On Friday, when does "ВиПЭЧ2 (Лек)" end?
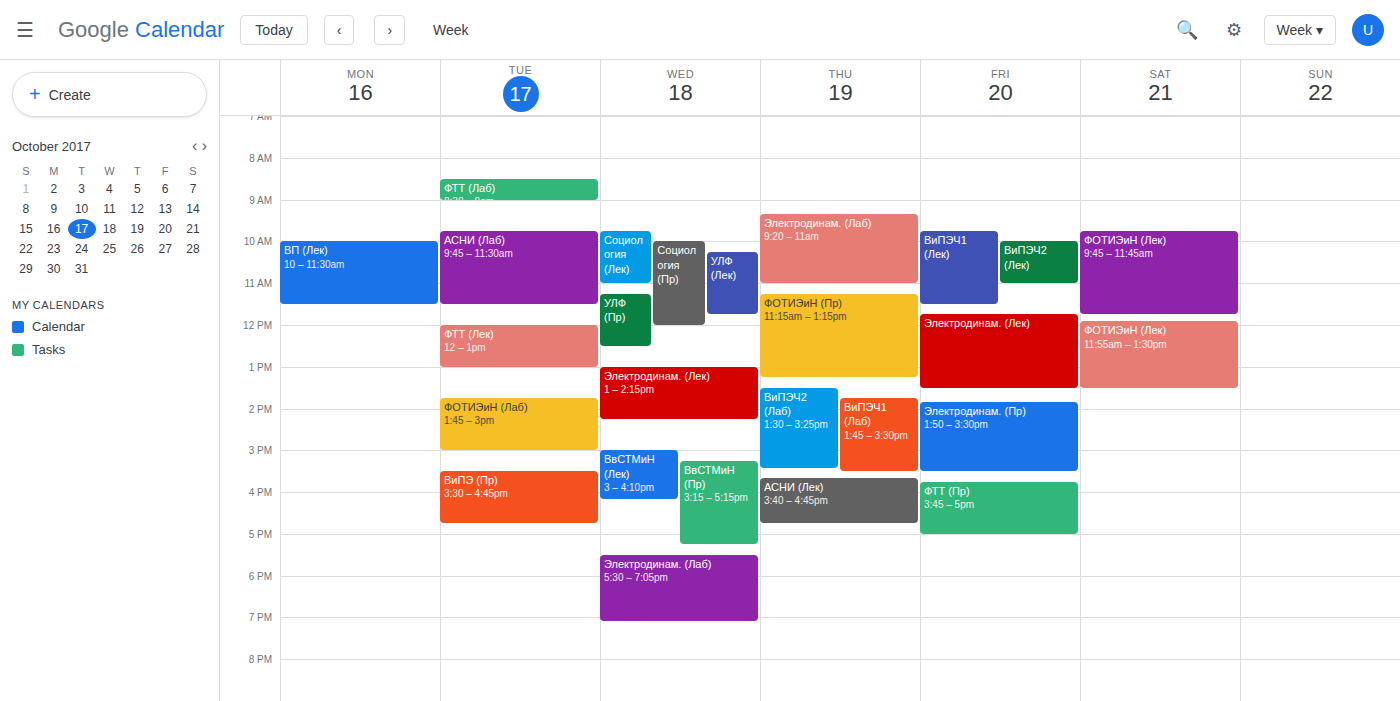
11:00 AM